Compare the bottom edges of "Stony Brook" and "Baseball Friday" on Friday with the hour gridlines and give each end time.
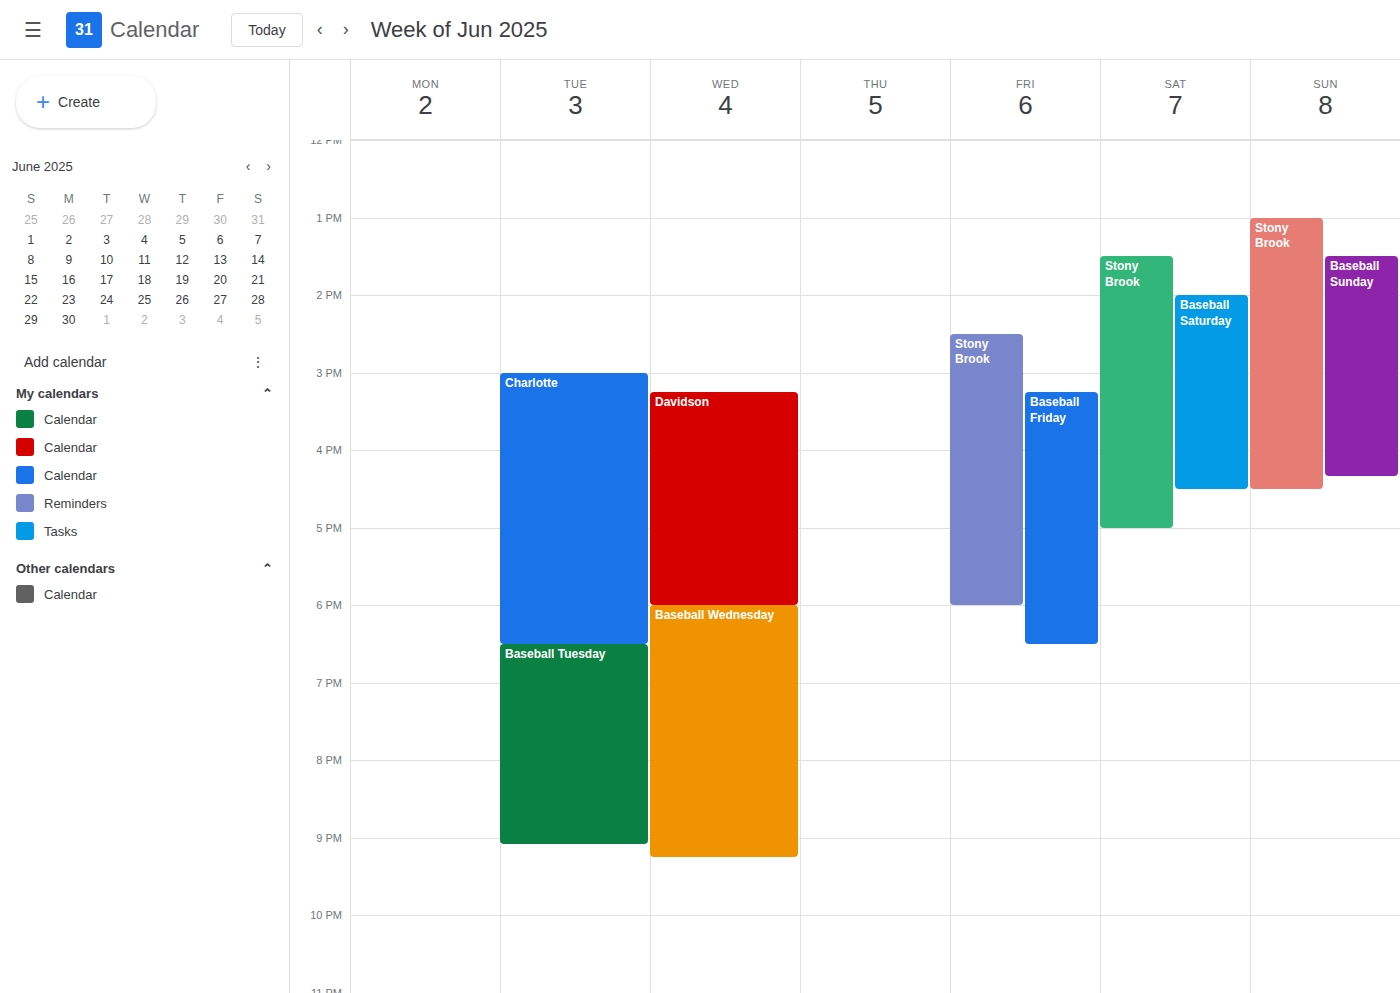
"Stony Brook": 6:00 PM, exactly on the 6 PM line. "Baseball Friday": 6:30 PM, halfway between the 6 PM and 7 PM lines.